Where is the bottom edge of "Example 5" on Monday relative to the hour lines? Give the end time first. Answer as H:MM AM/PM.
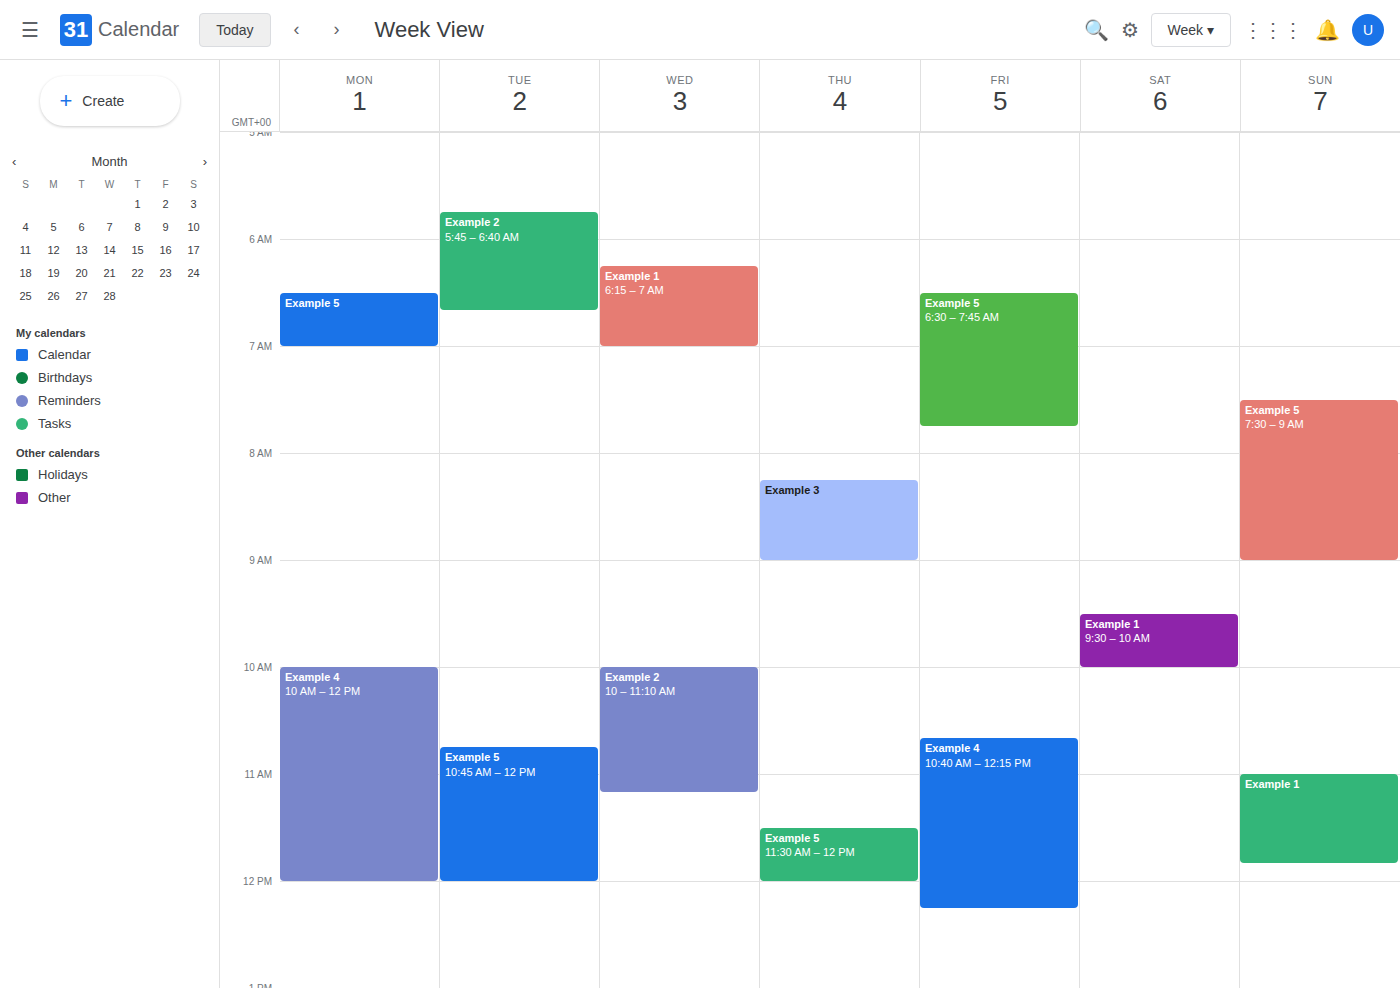
7:00 AM -- exactly on the 7 AM line.